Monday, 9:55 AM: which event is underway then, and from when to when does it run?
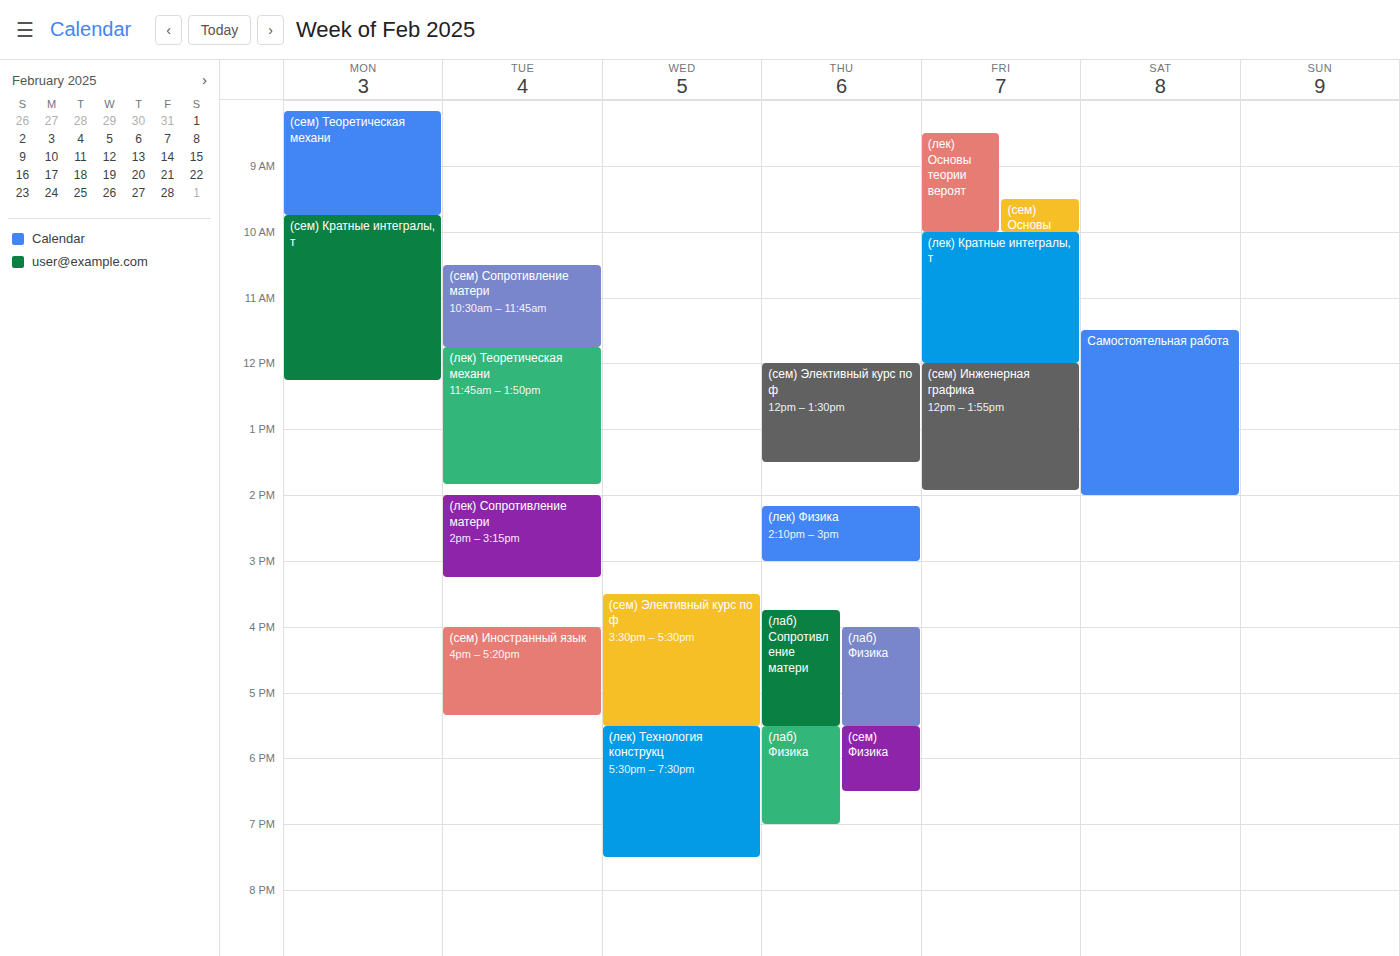
"(сем) Кратные интегралы, т", 9:45 AM to 12:15 PM